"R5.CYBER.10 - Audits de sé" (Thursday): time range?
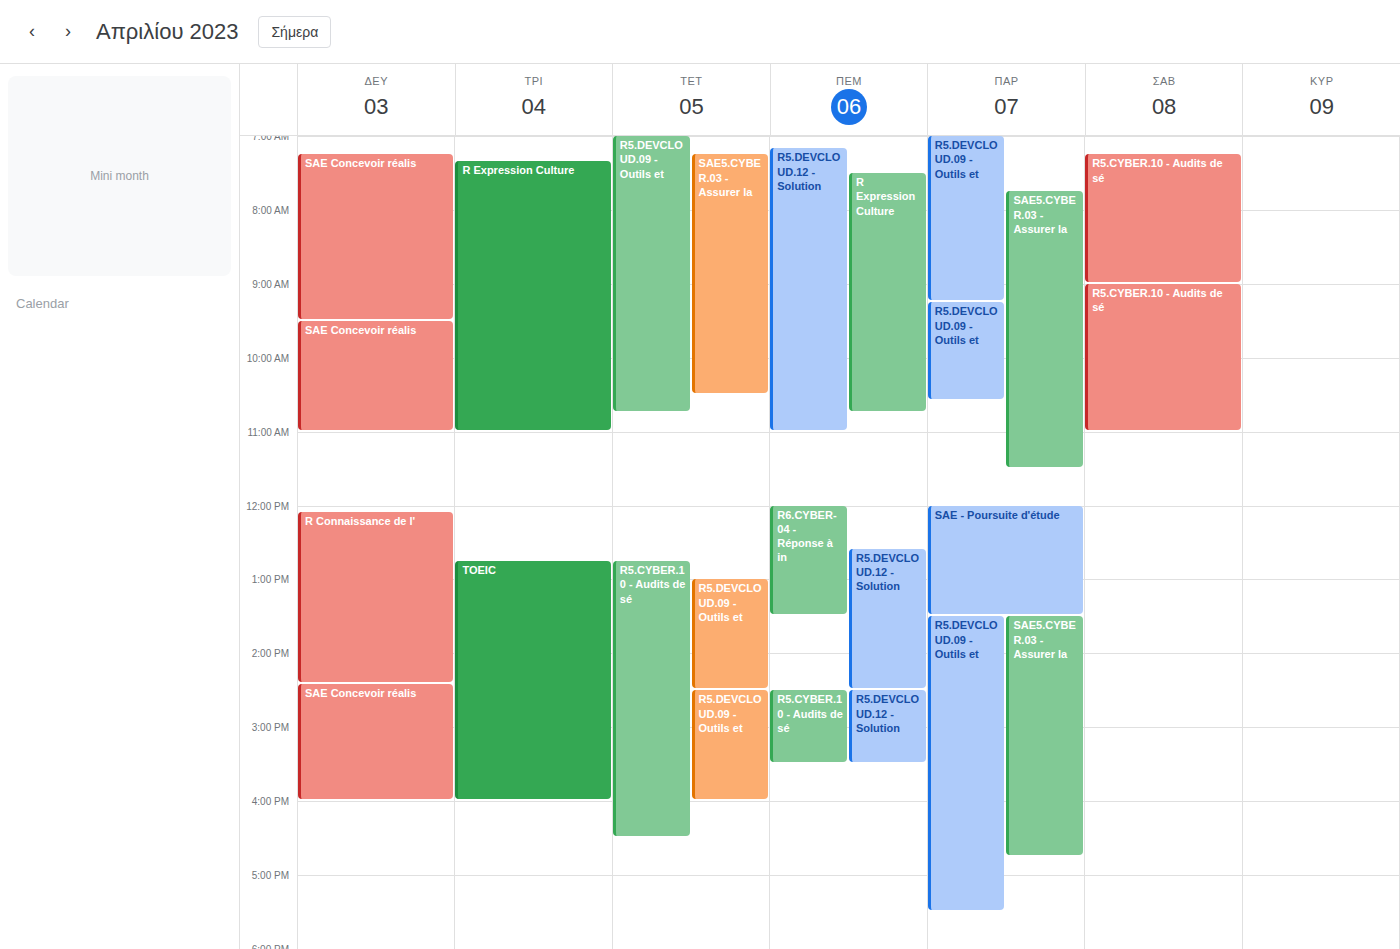
2:30 PM to 3:30 PM